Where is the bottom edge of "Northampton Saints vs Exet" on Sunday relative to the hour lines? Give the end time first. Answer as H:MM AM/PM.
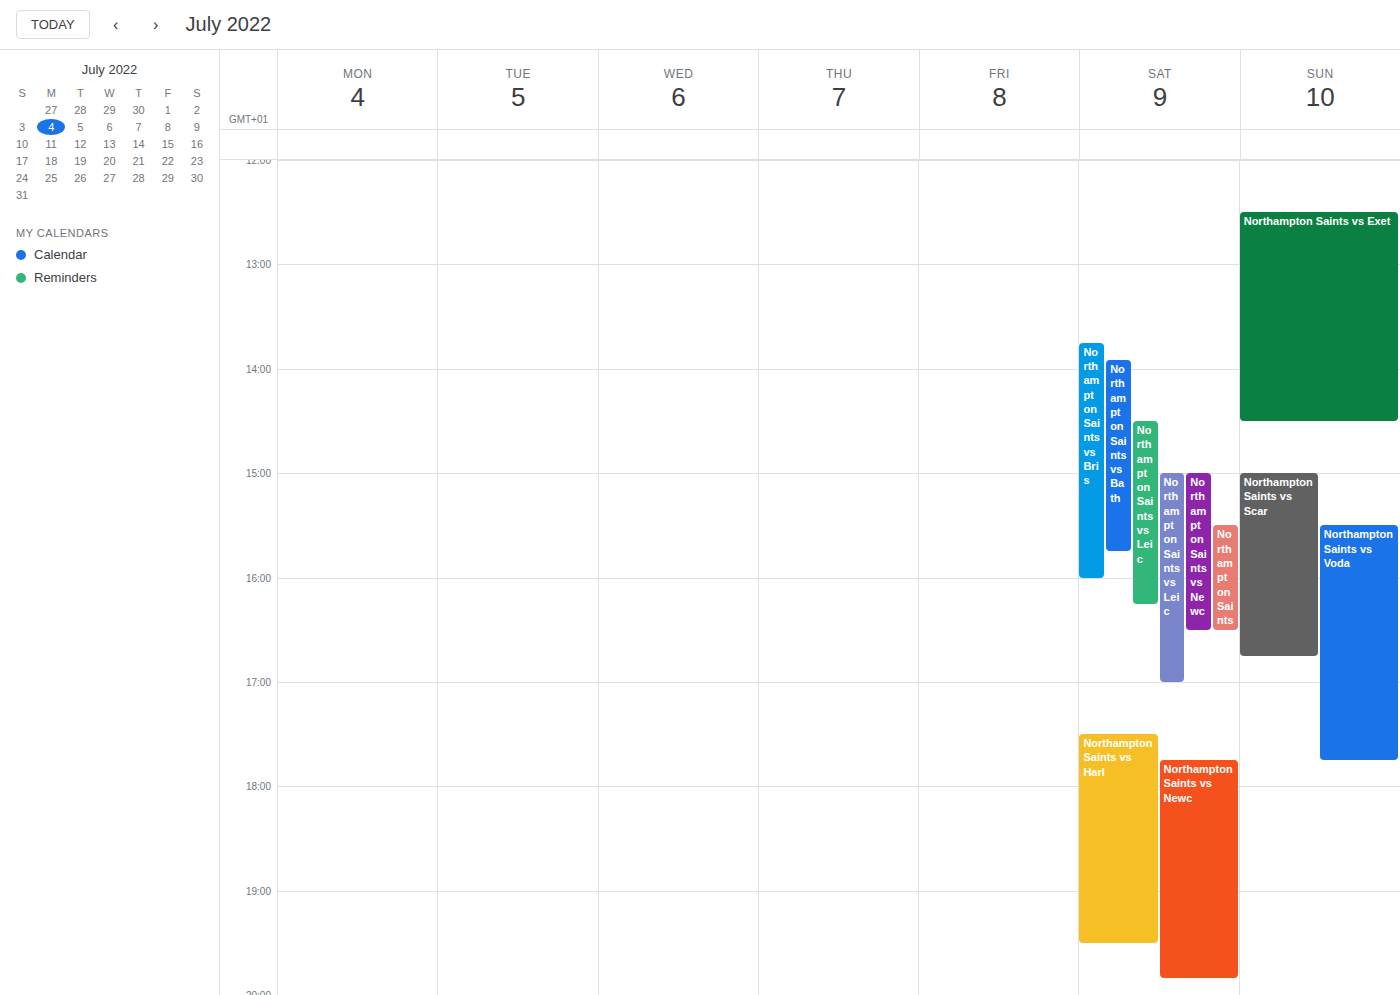
2:30 PM -- halfway between the 2 PM and 3 PM lines.